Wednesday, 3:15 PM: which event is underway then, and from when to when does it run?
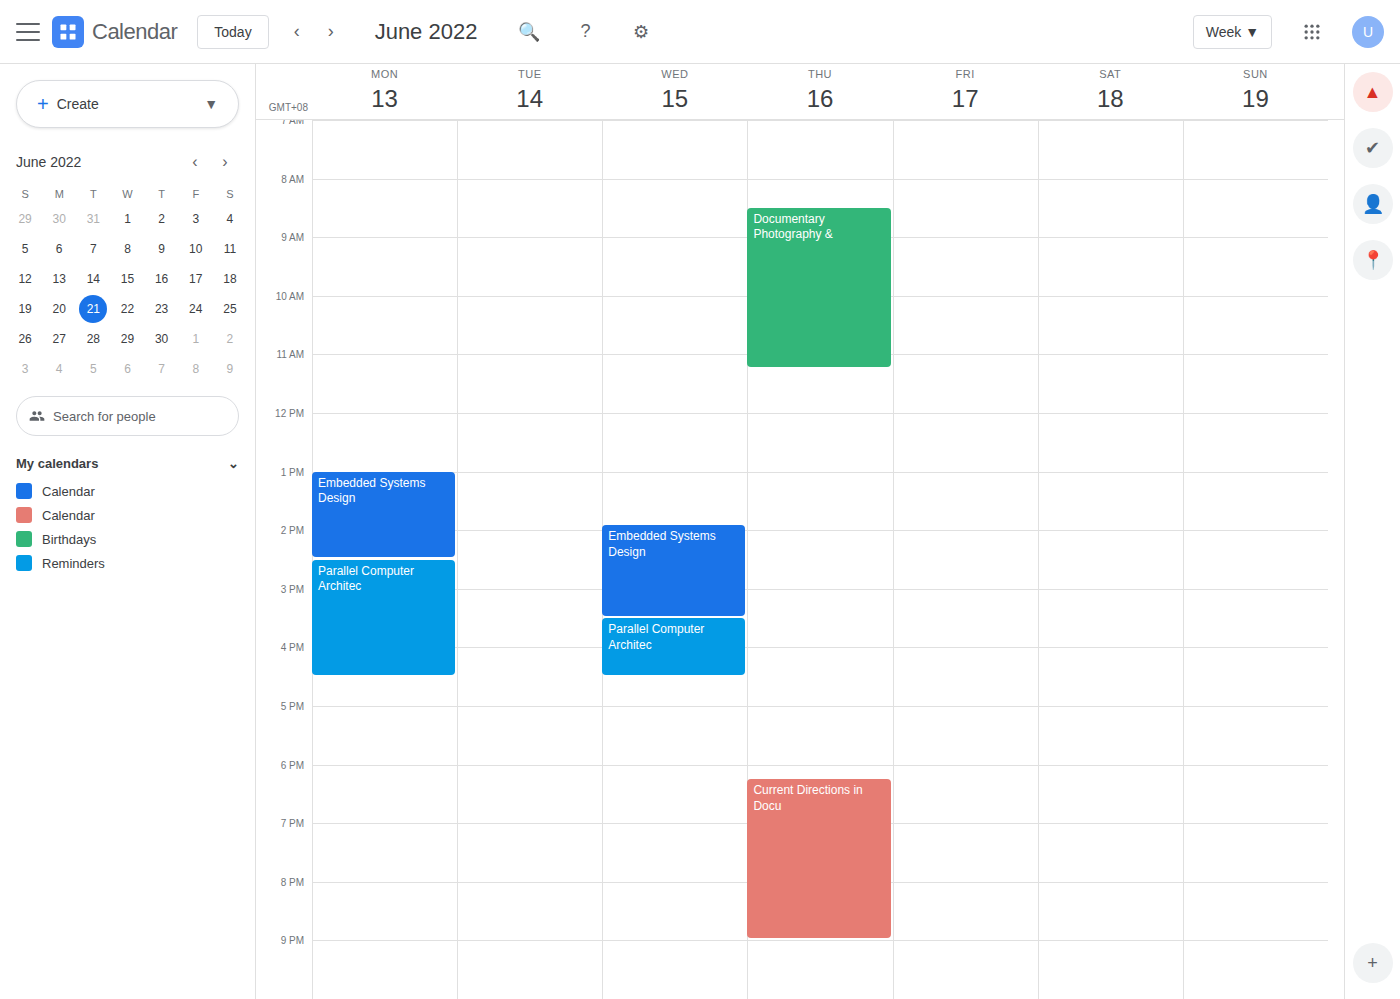
"Embedded Systems Design", 1:55 PM to 3:30 PM